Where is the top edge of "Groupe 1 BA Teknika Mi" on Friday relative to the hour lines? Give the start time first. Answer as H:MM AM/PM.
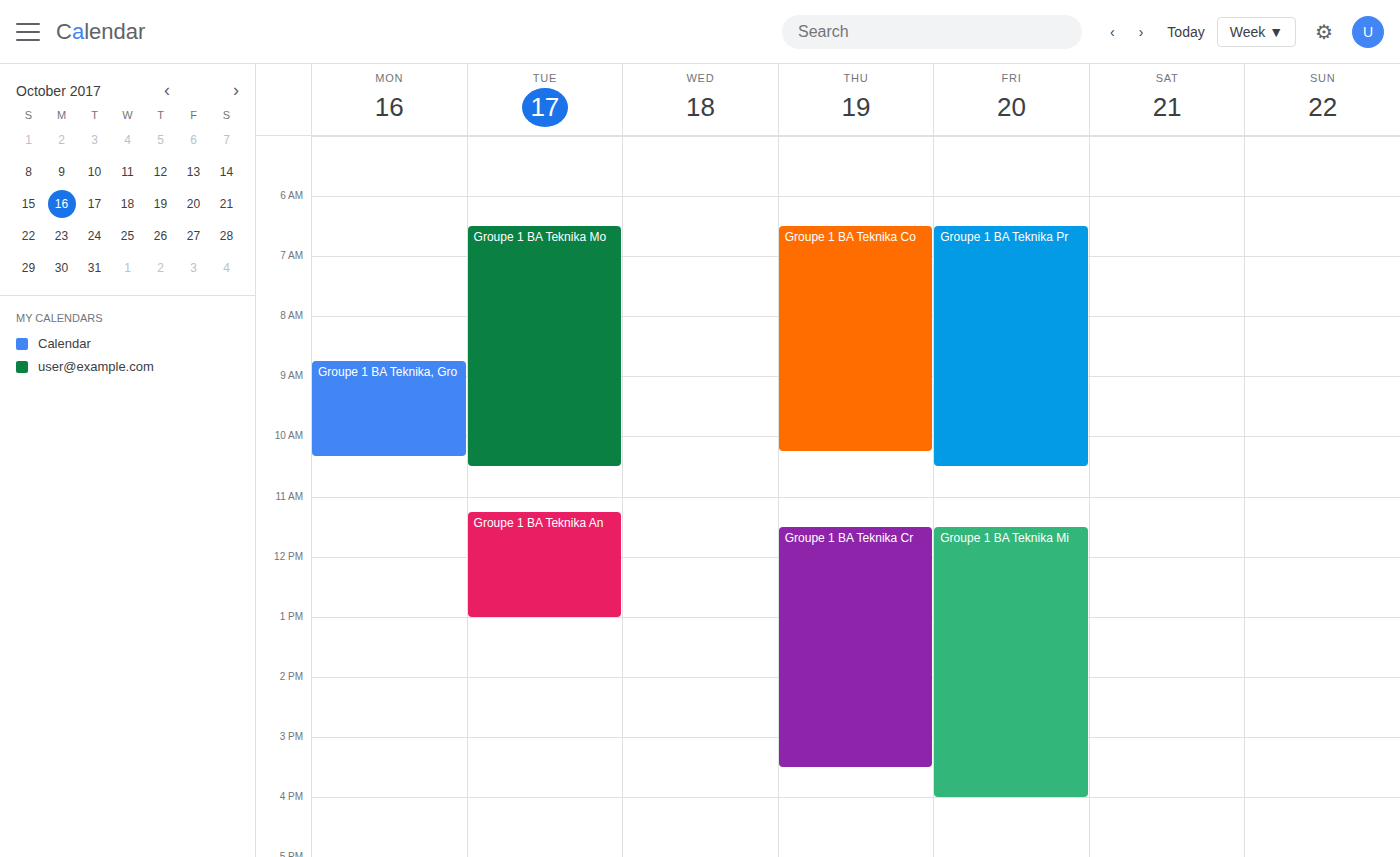
11:30 AM -- halfway between the 11 AM and 12 PM lines.